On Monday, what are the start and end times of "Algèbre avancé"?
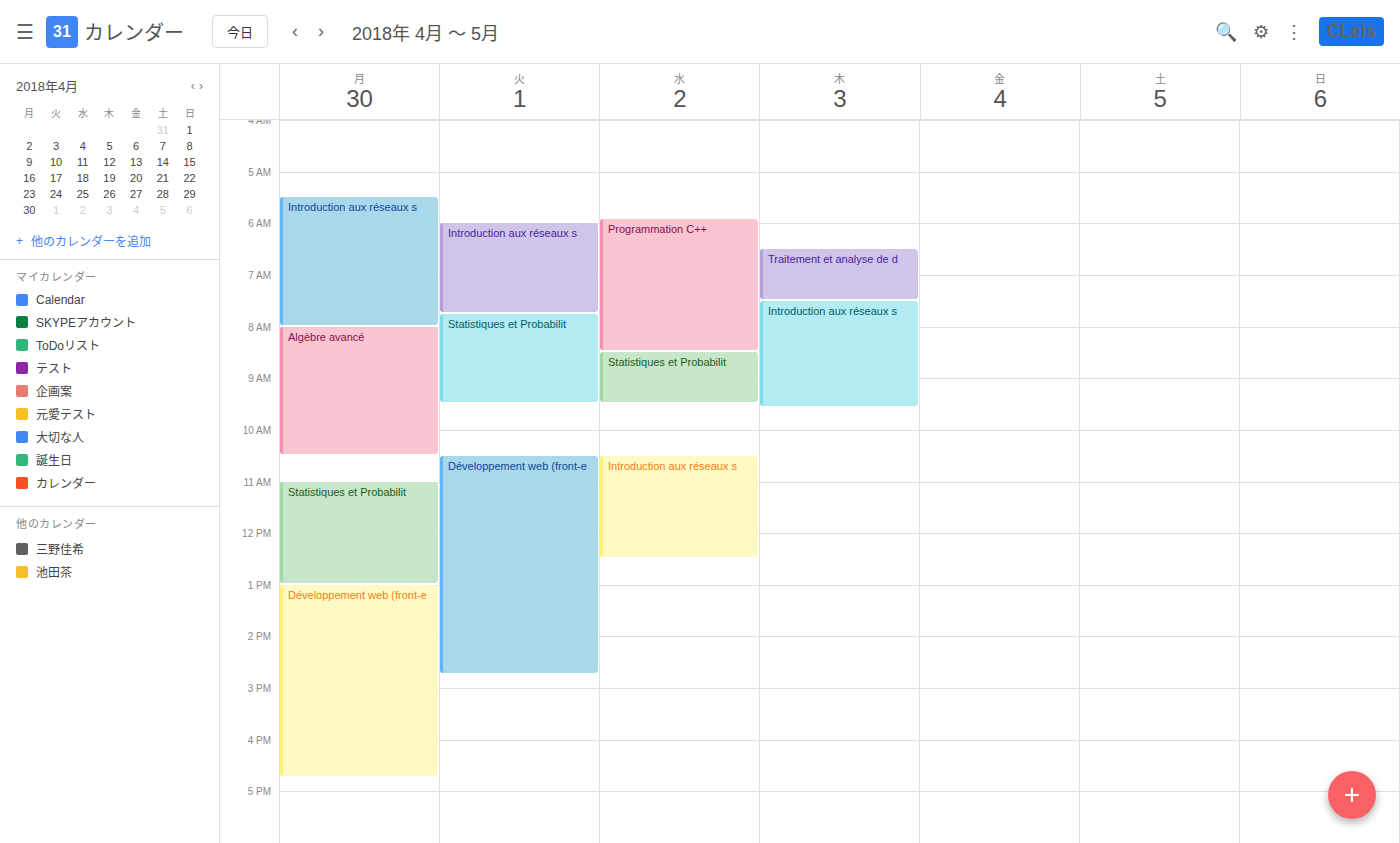
08:00 to 10:30